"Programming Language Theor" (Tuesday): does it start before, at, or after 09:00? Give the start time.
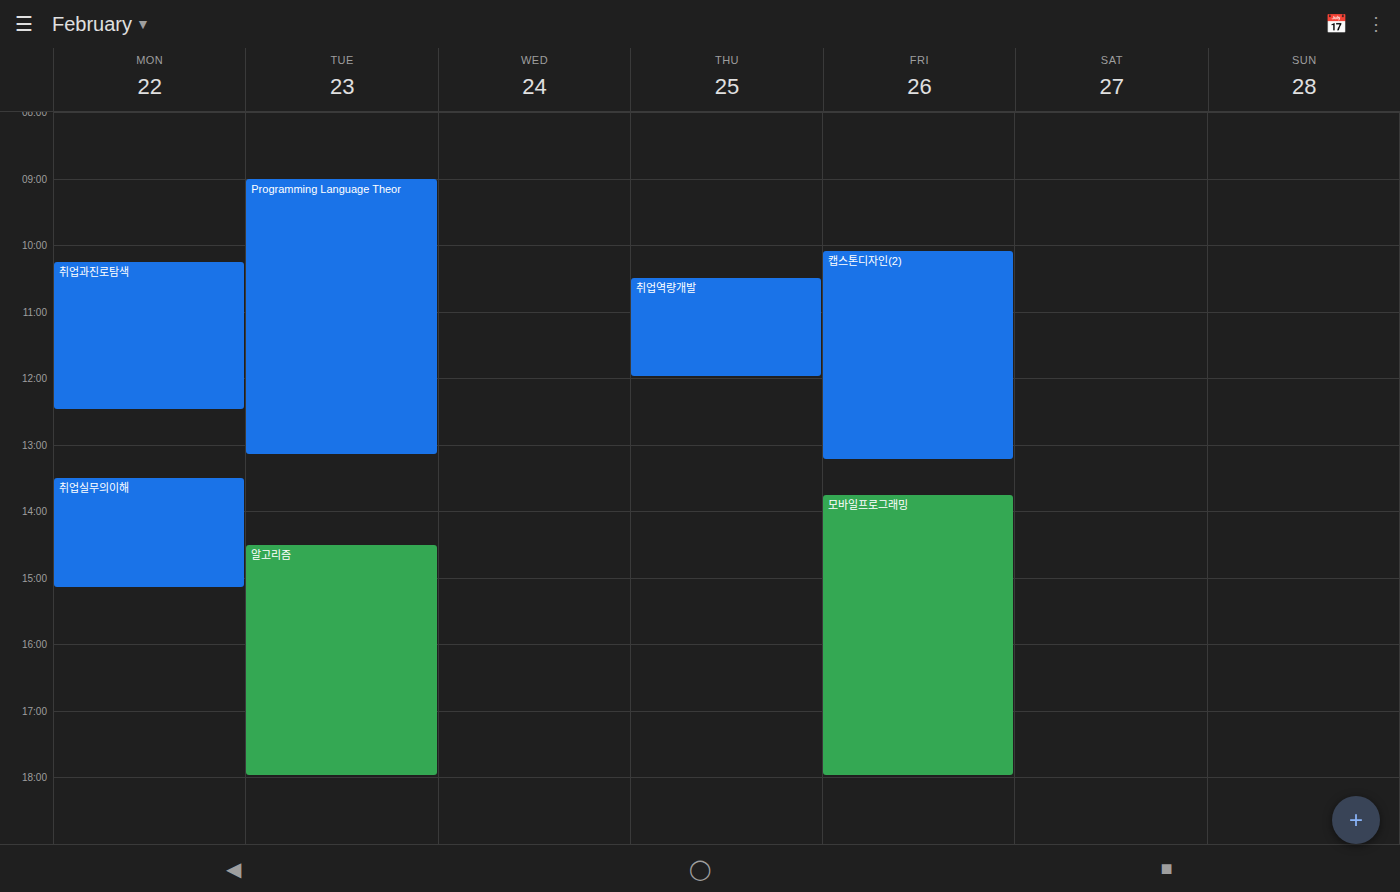
09:00 -- exactly at 09:00, on the 09:00 line.